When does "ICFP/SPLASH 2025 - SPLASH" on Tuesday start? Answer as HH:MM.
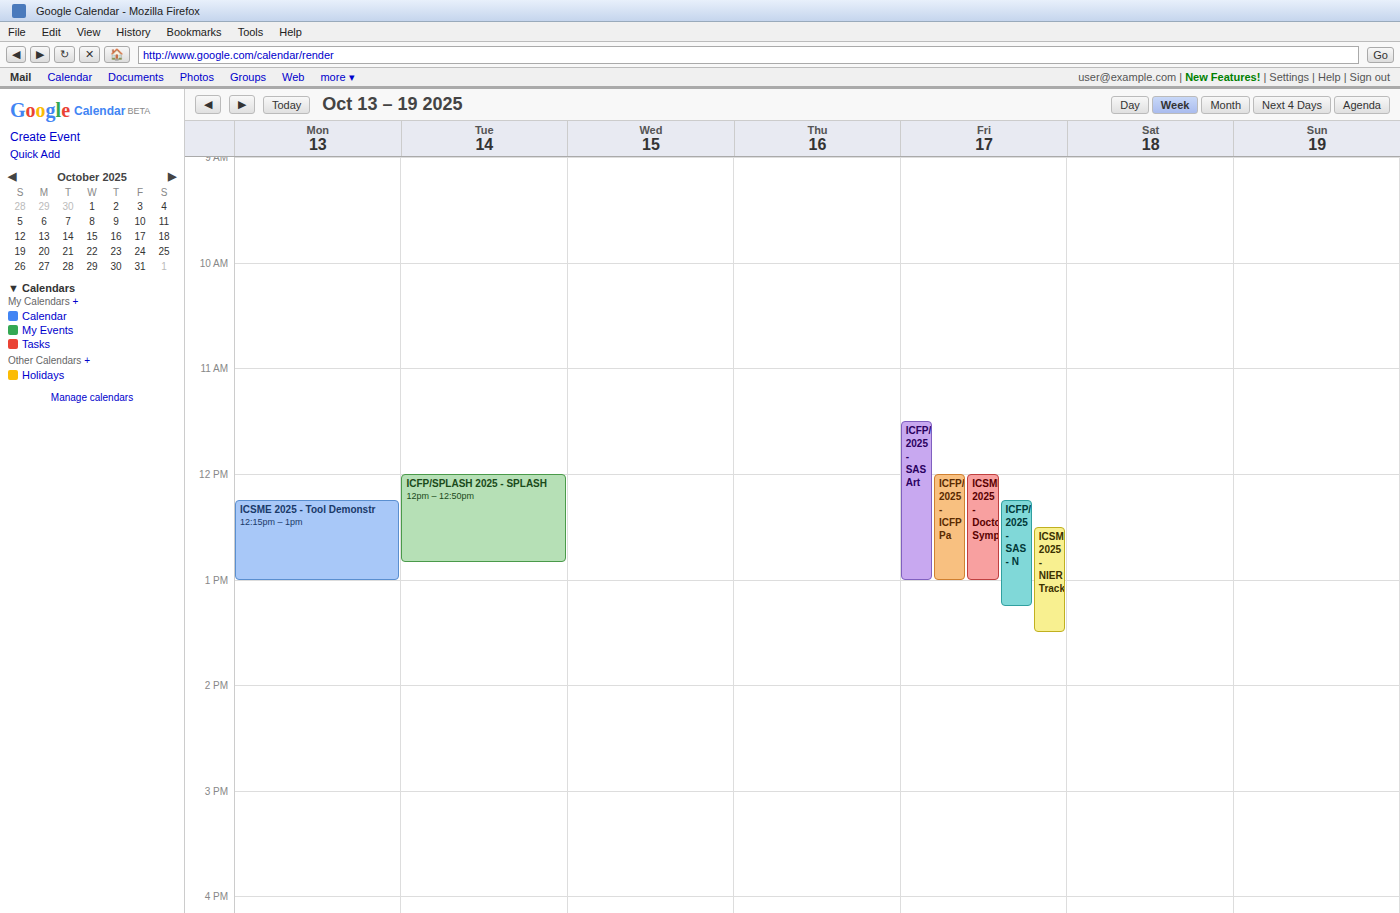
12:00